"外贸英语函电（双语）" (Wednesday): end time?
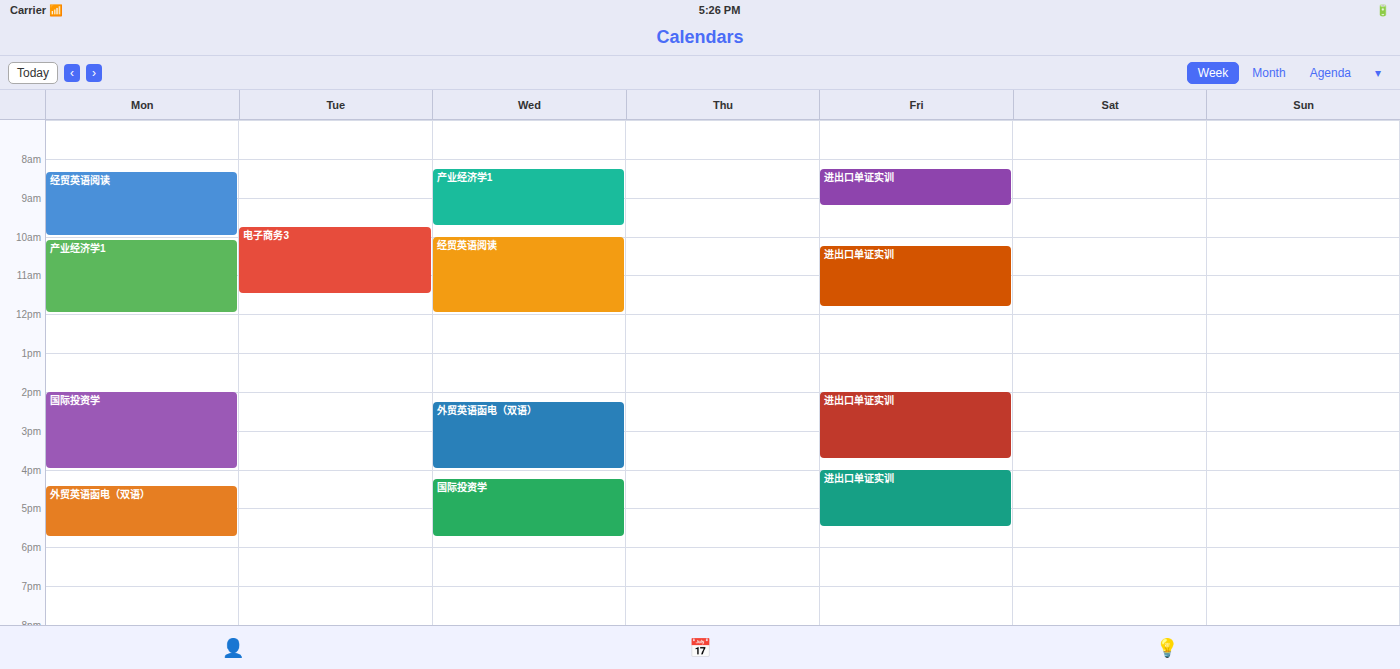
4:00 PM